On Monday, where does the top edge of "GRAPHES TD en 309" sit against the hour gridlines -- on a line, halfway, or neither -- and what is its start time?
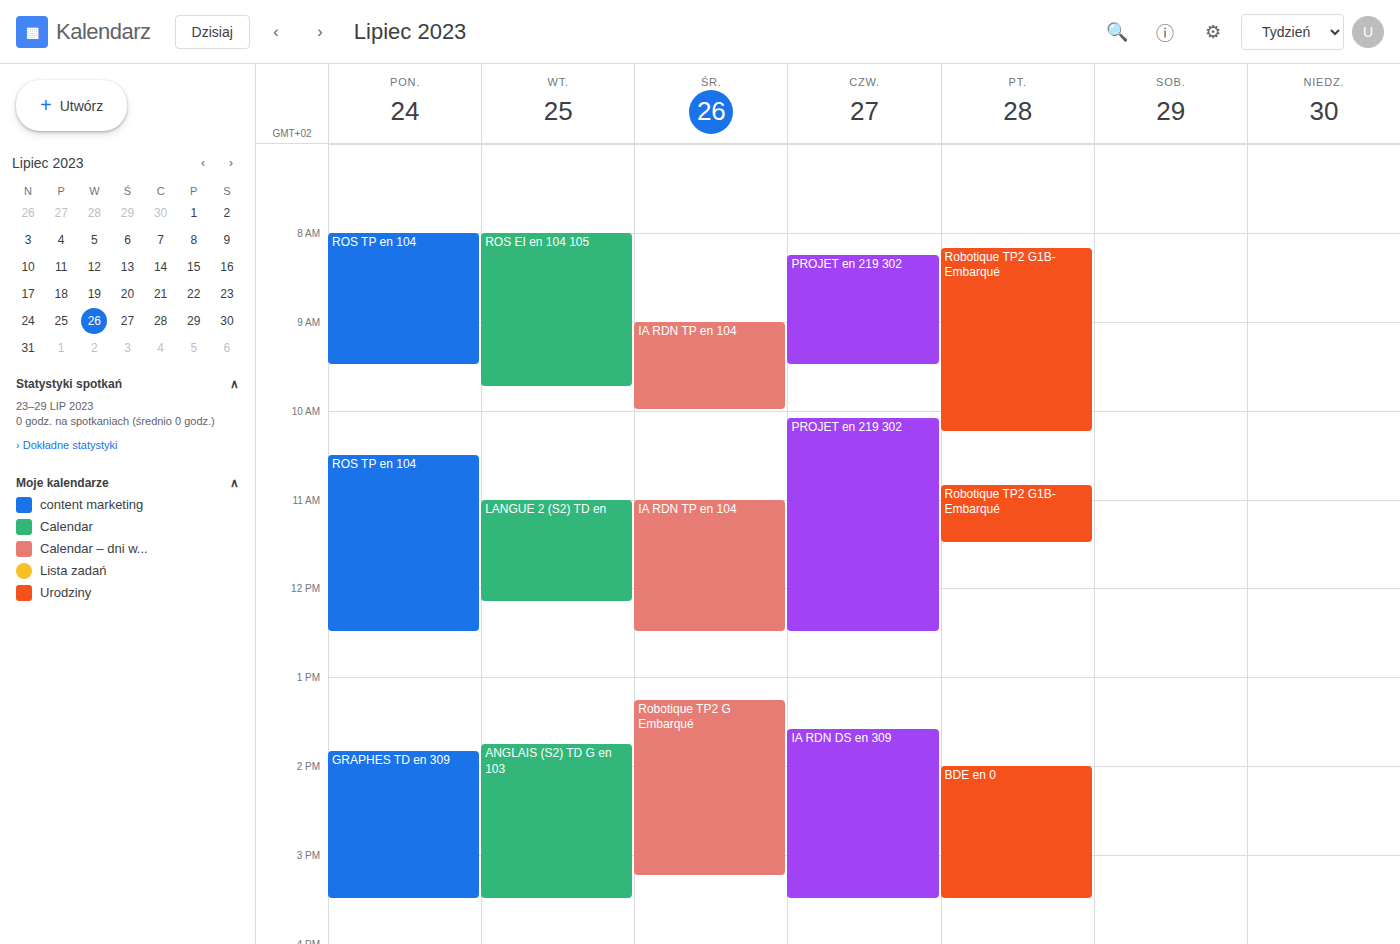
1:50 PM -- neither: 50 minutes below the 1 PM line and 10 minutes above the 2 PM line.